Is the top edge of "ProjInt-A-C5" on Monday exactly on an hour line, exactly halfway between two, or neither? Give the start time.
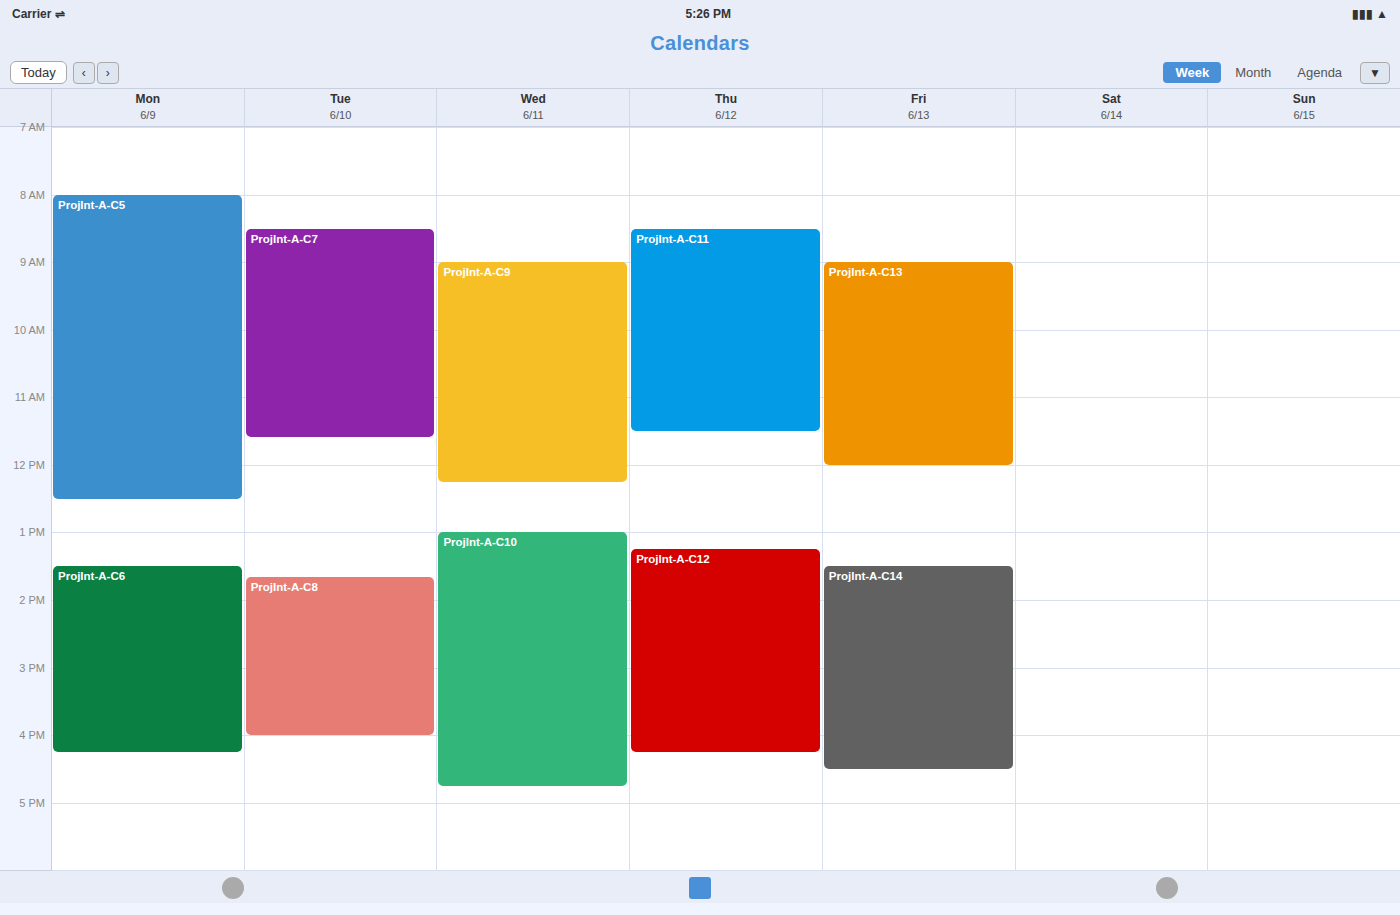
8:00 AM -- exactly on the 8 AM line.